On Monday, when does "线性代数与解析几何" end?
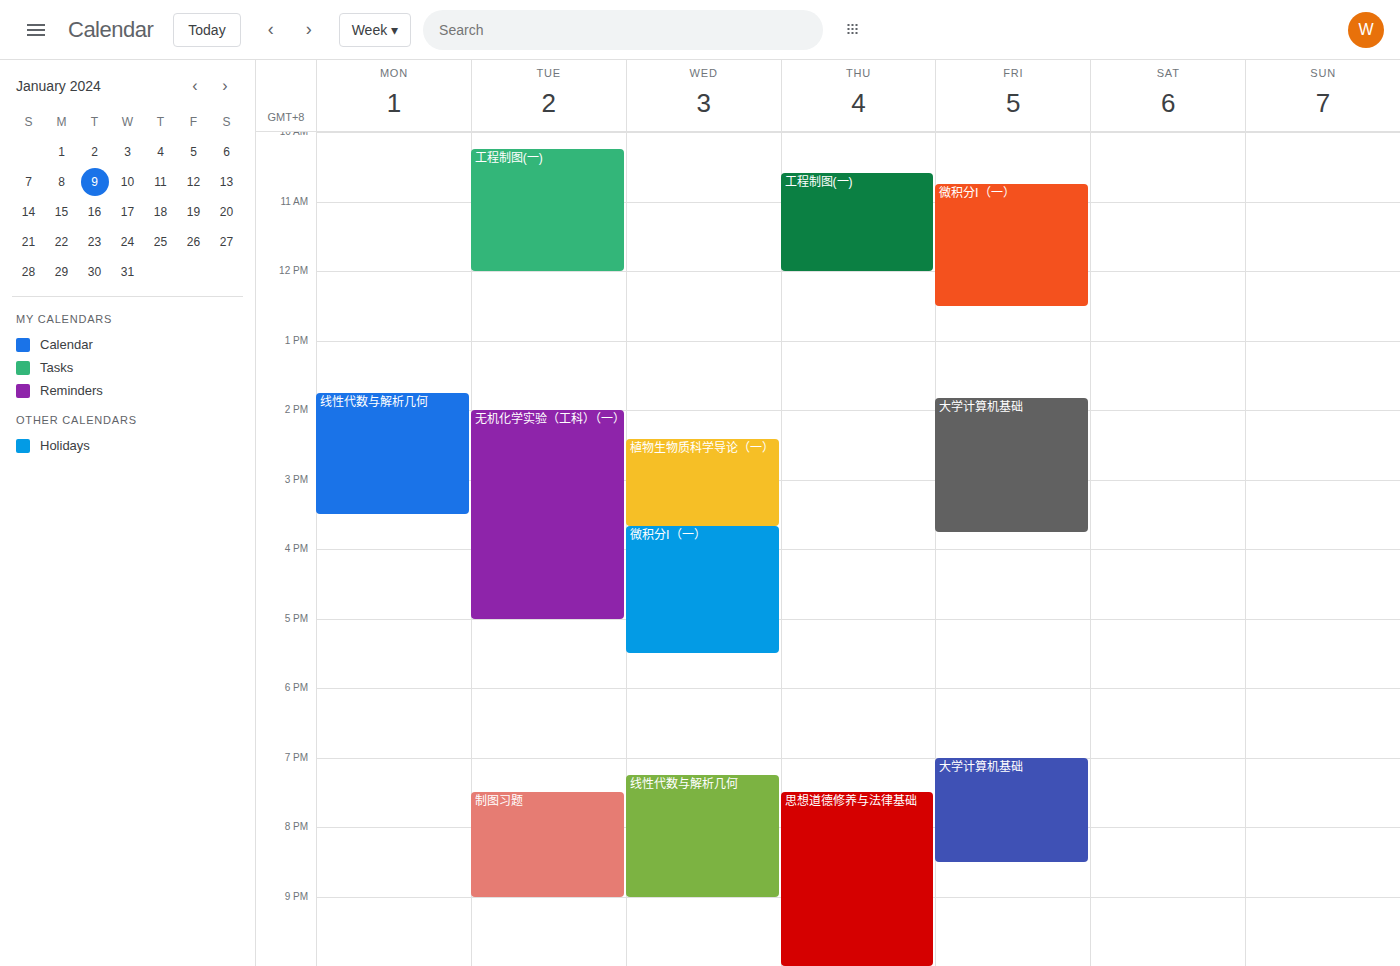
3:30 PM